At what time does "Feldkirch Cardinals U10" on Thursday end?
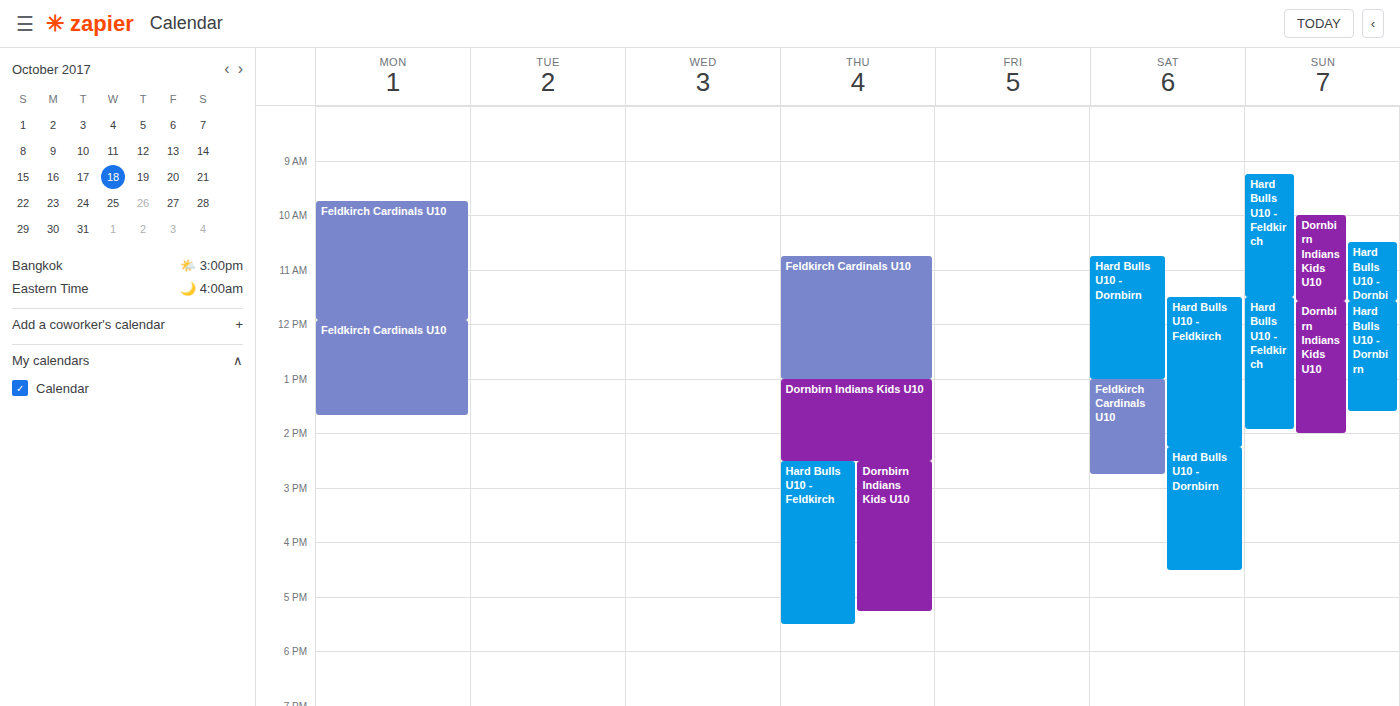
1:00 PM